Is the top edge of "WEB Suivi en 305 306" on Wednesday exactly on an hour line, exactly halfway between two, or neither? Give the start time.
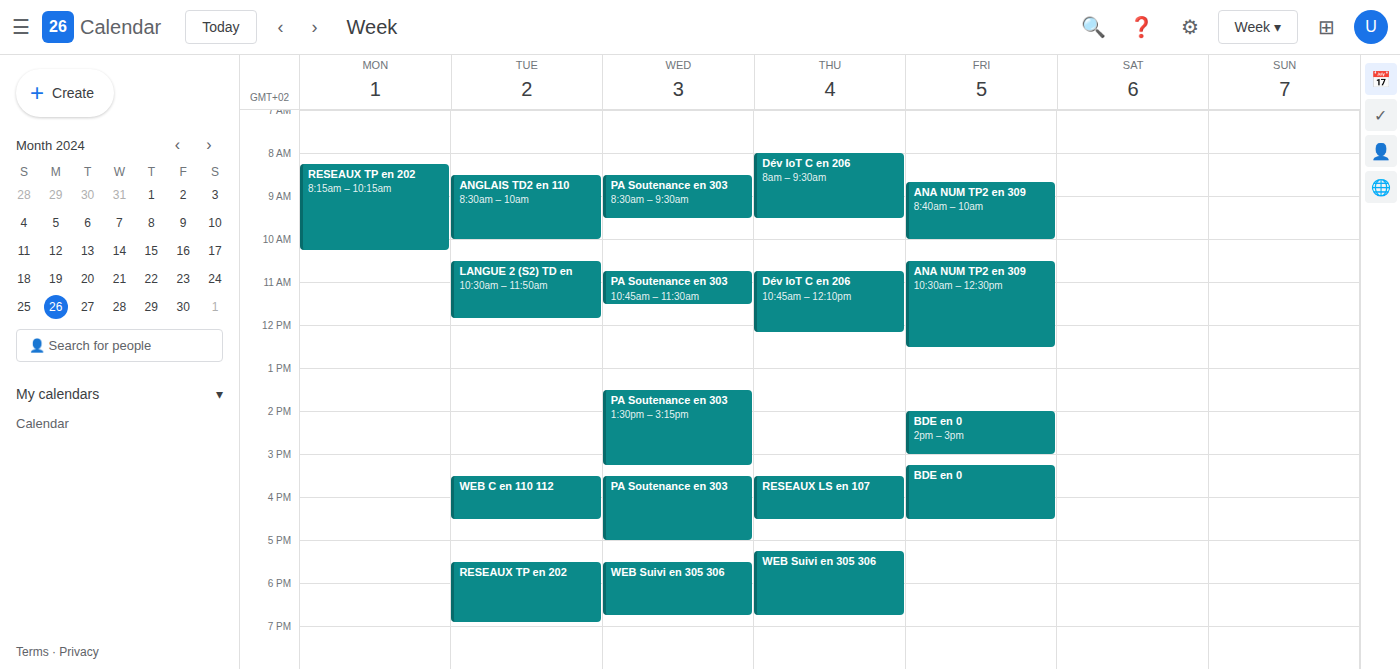
5:30 PM -- halfway between the 5 PM and 6 PM lines.